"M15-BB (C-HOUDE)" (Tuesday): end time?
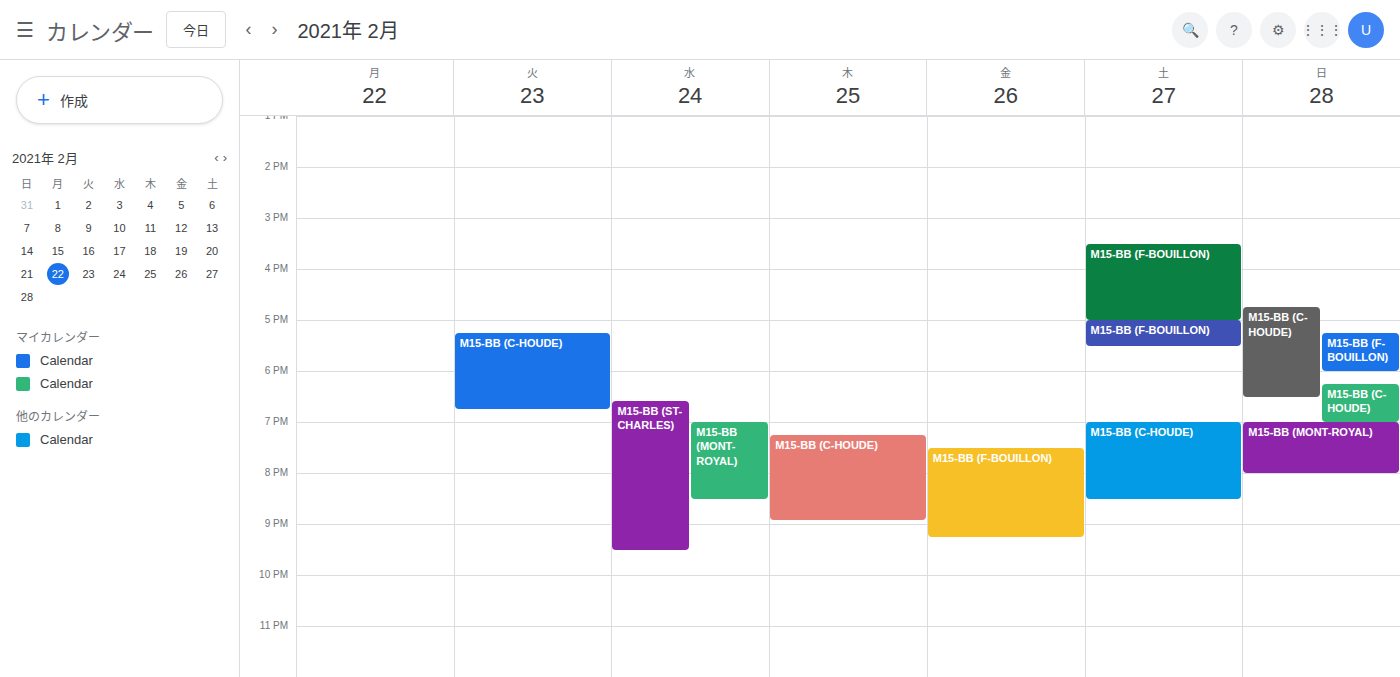
18:45